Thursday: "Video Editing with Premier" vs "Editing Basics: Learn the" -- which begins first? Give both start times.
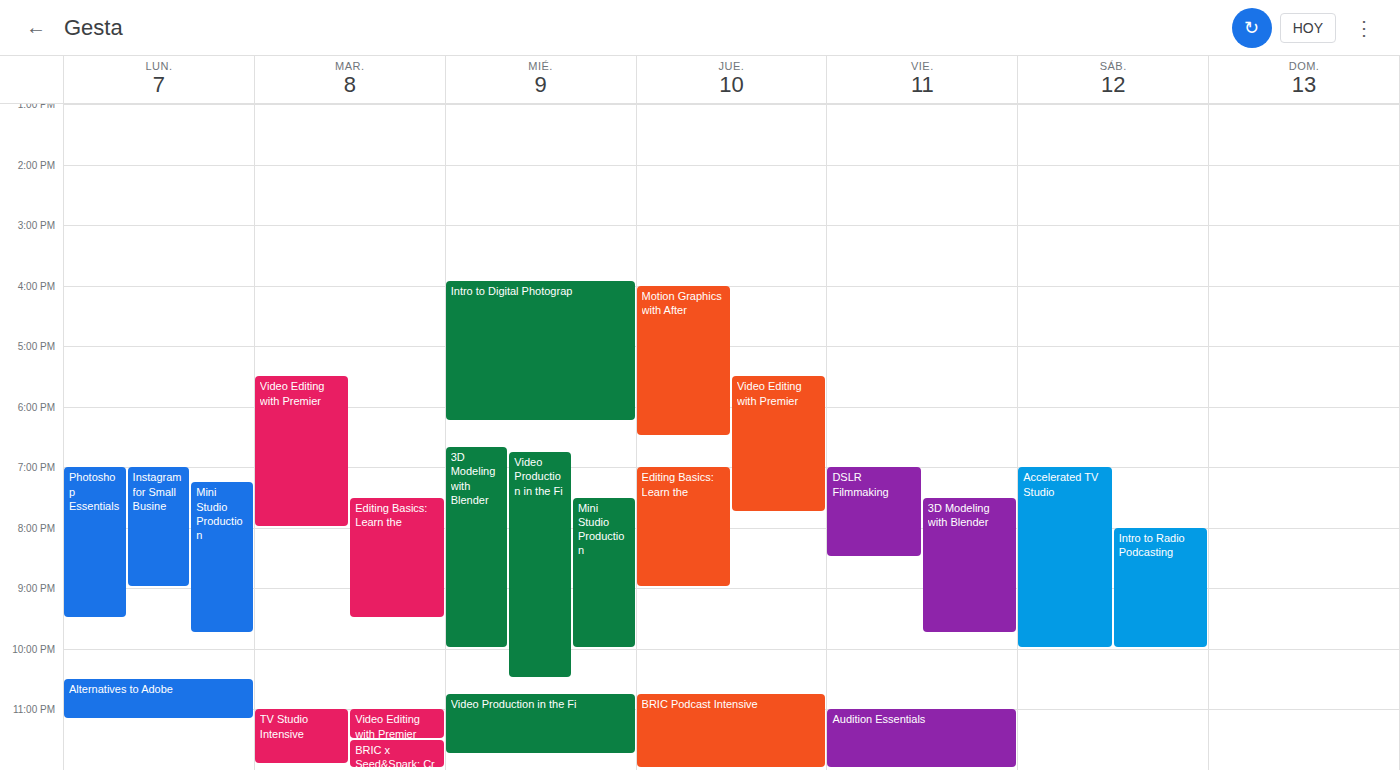
"Video Editing with Premier" 5:30 PM; "Editing Basics: Learn the" 7:00 PM.